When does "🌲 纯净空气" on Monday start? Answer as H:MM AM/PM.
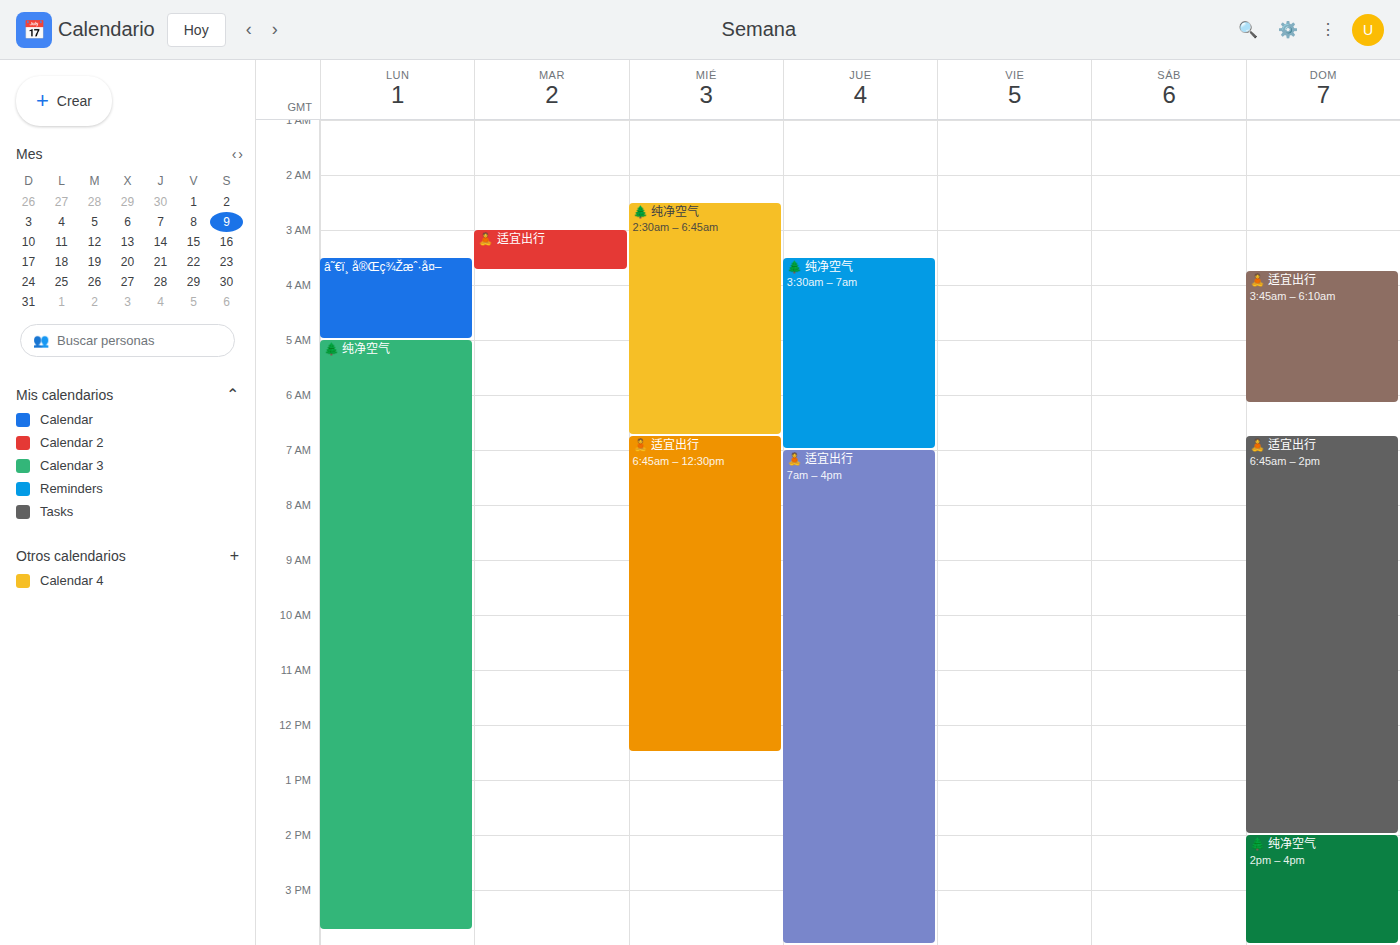
5:00 AM